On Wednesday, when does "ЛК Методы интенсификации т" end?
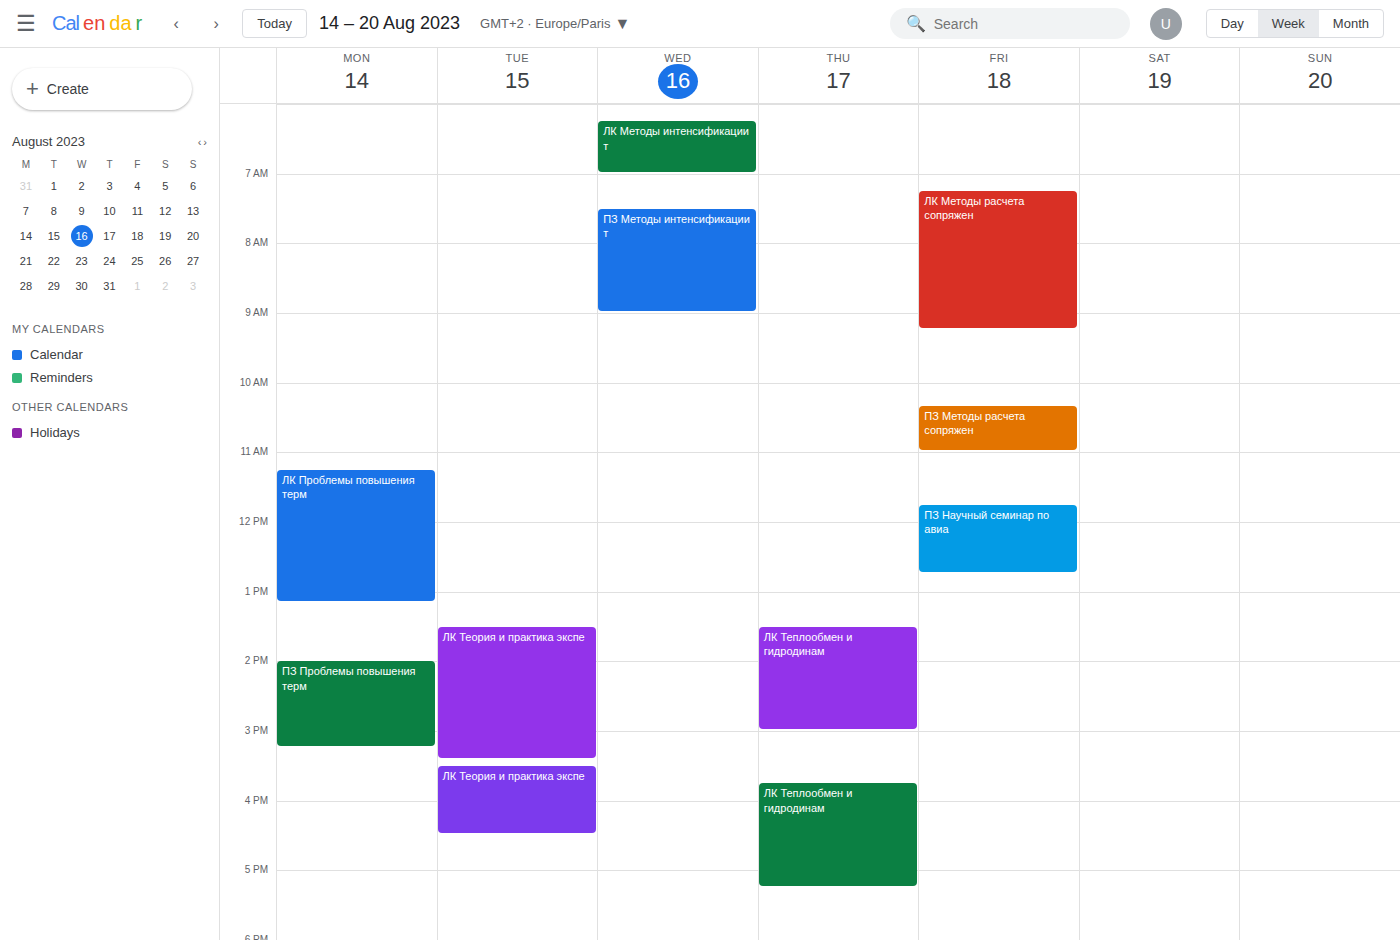
07:00